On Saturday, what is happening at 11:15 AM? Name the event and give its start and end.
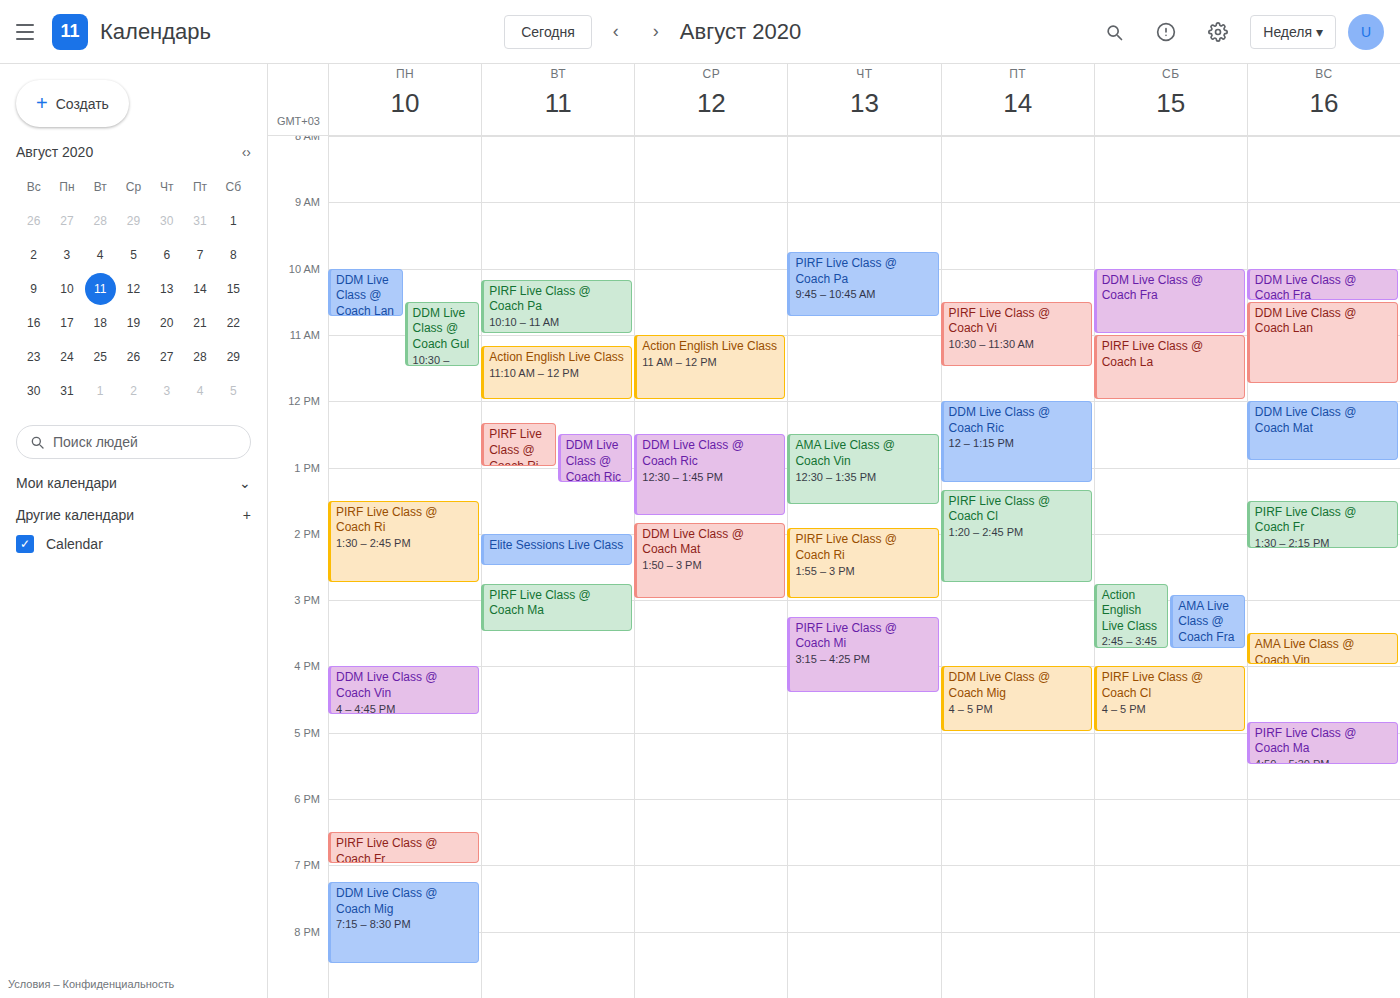
"PIRF Live Class @ Coach La", 11:00 AM to 12:00 PM